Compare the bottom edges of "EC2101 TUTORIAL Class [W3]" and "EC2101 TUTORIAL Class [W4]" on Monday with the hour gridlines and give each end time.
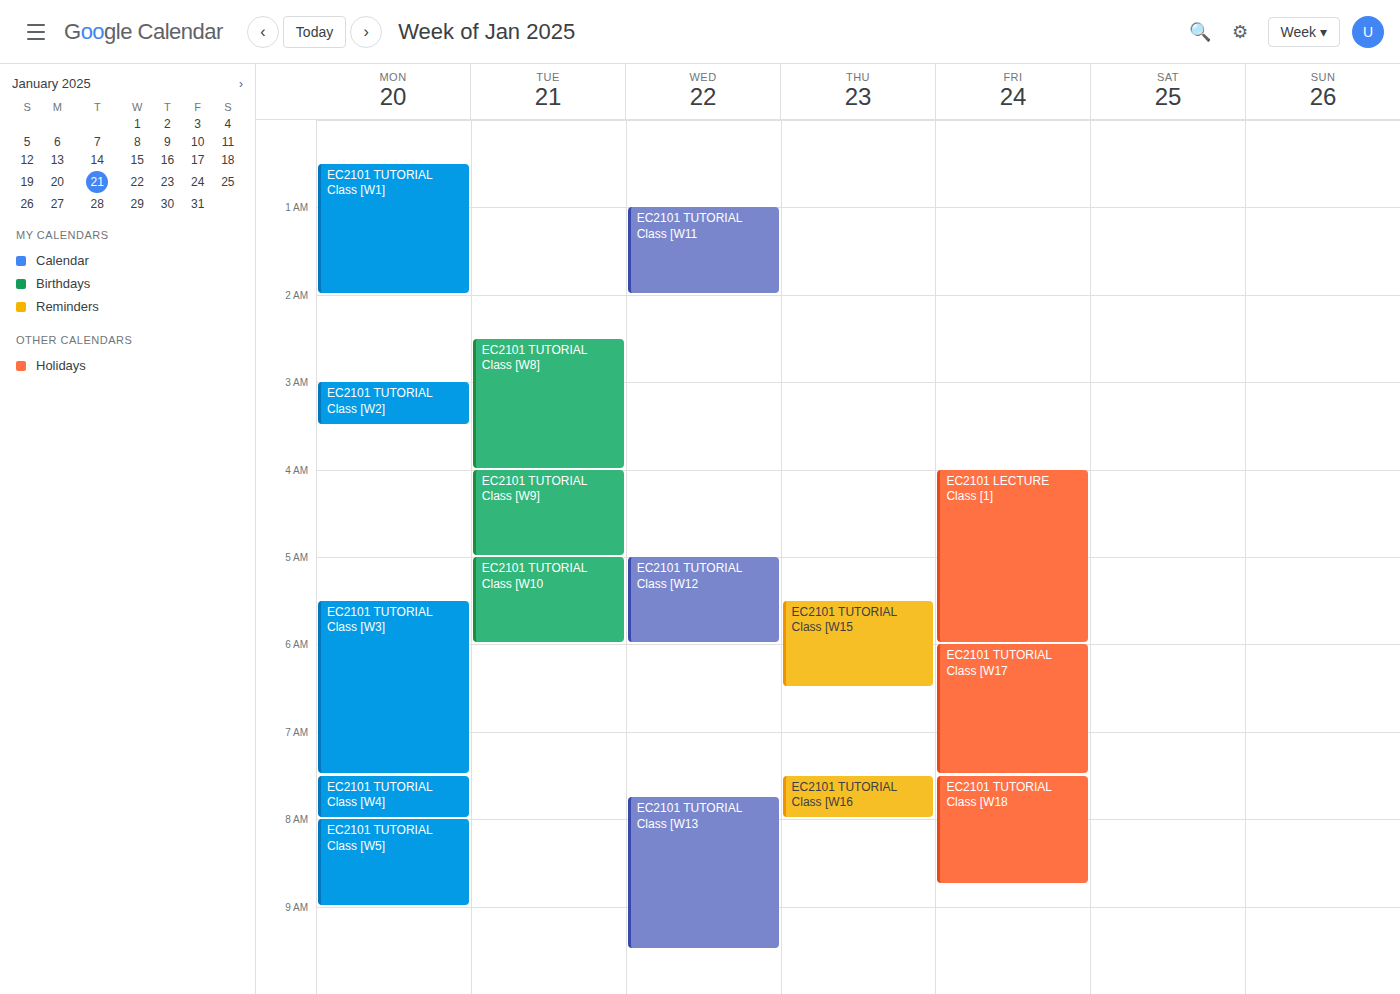
"EC2101 TUTORIAL Class [W3]": 7:30 AM, halfway between the 7 AM and 8 AM lines. "EC2101 TUTORIAL Class [W4]": 8:00 AM, exactly on the 8 AM line.